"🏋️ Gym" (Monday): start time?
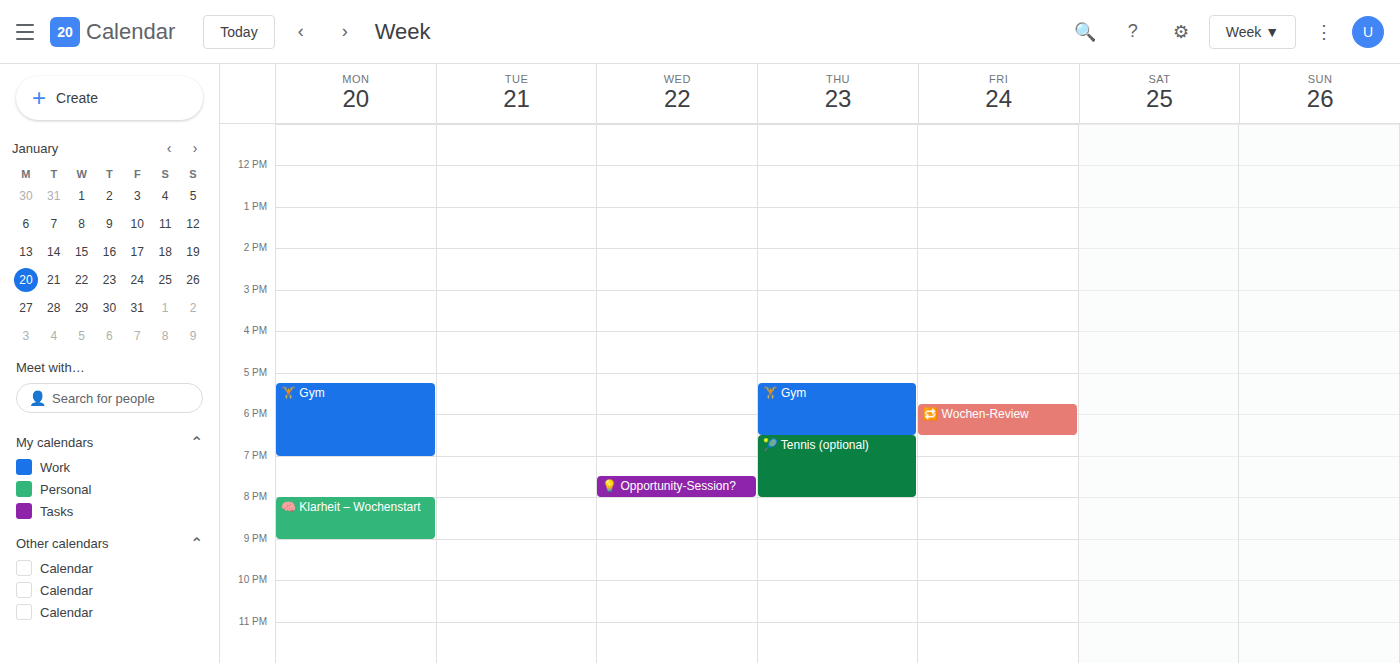
5:15 PM